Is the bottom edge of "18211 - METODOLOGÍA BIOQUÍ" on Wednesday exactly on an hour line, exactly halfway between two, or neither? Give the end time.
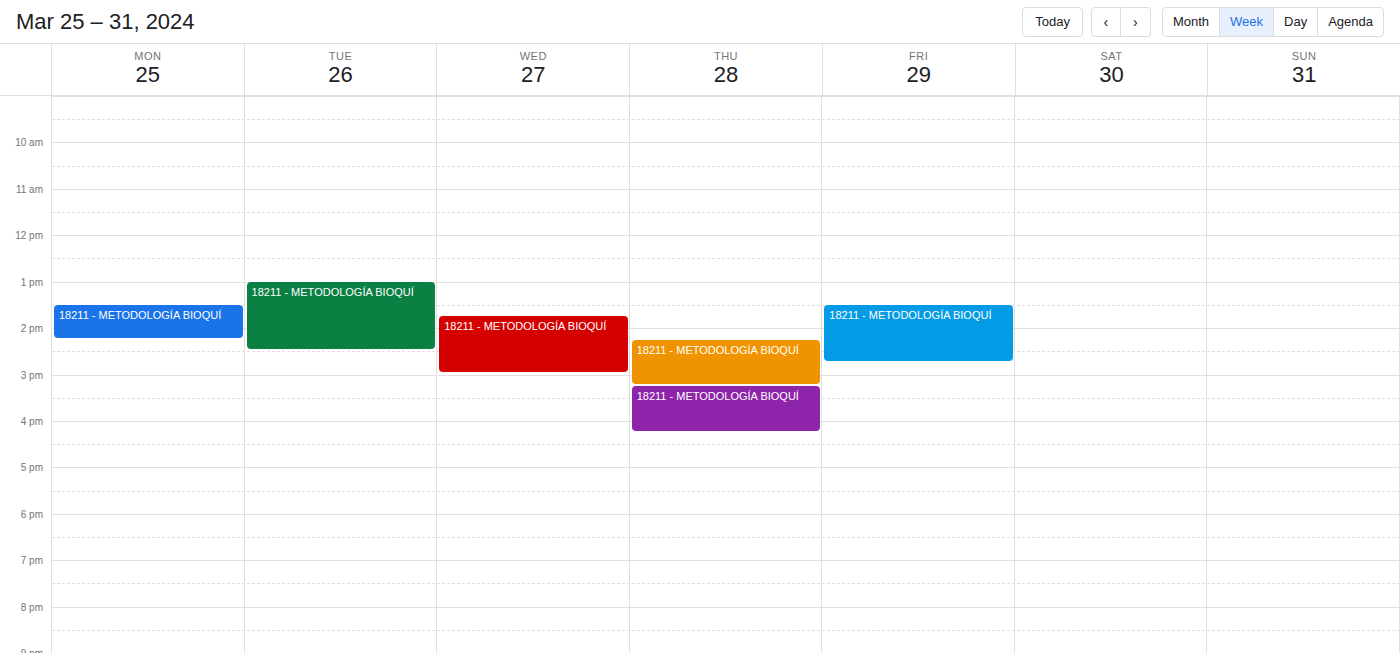
3:00 PM -- exactly on the 3 PM line.